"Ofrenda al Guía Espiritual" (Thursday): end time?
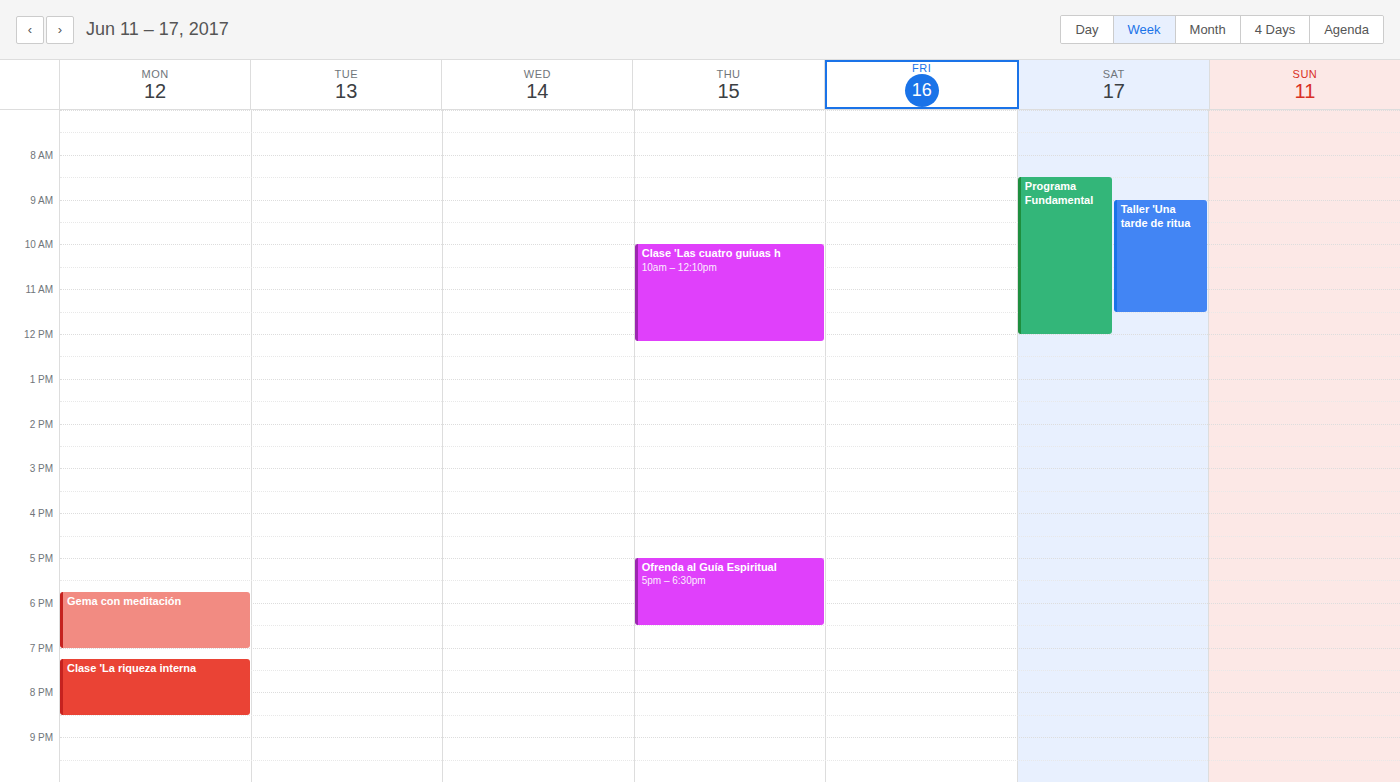
6:30 PM